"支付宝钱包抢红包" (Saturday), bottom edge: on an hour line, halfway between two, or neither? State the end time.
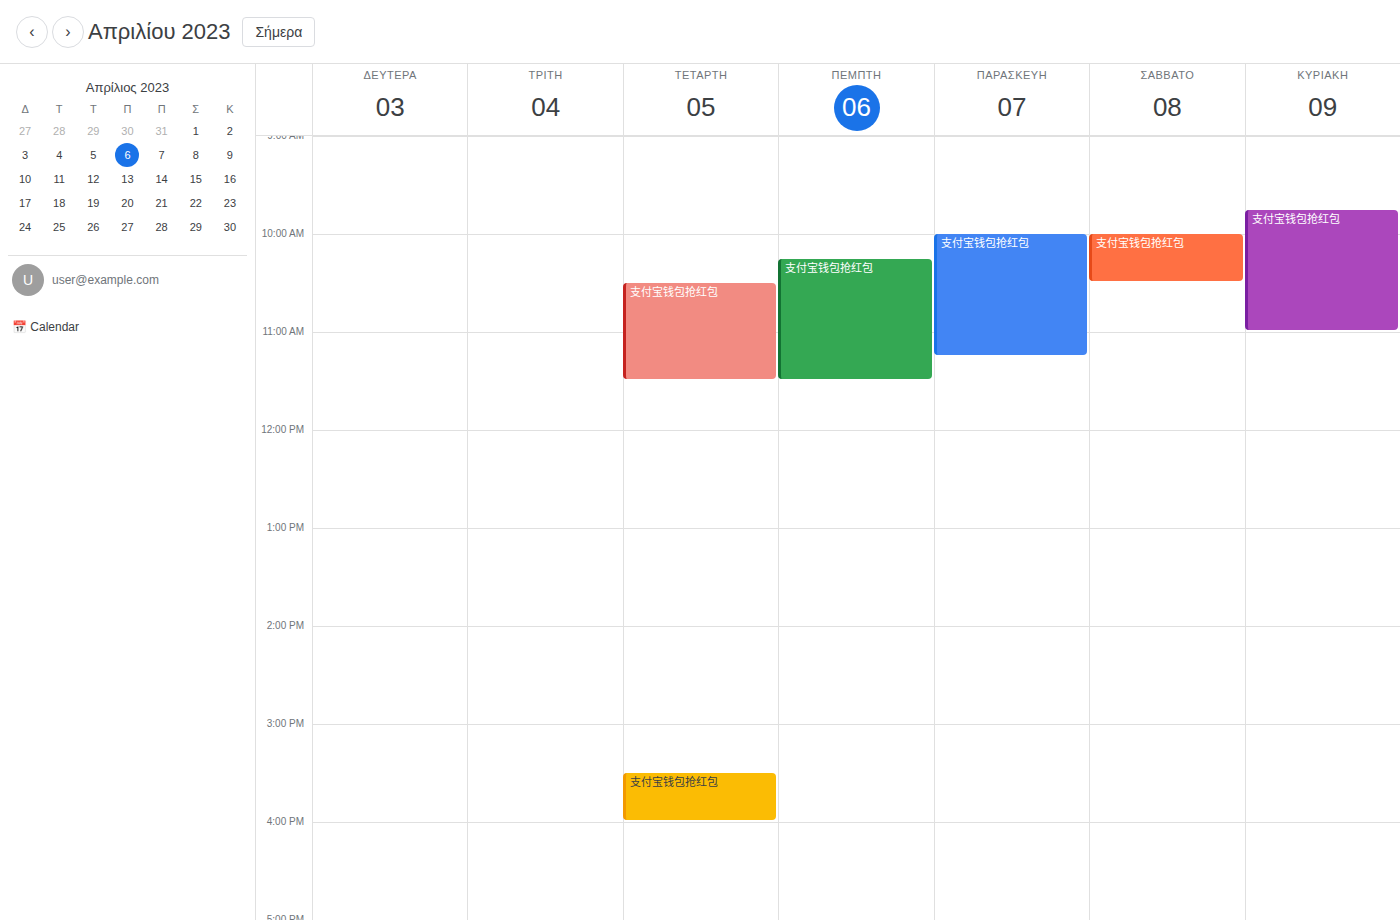
10:30 AM -- halfway between the 10 AM and 11 AM lines.